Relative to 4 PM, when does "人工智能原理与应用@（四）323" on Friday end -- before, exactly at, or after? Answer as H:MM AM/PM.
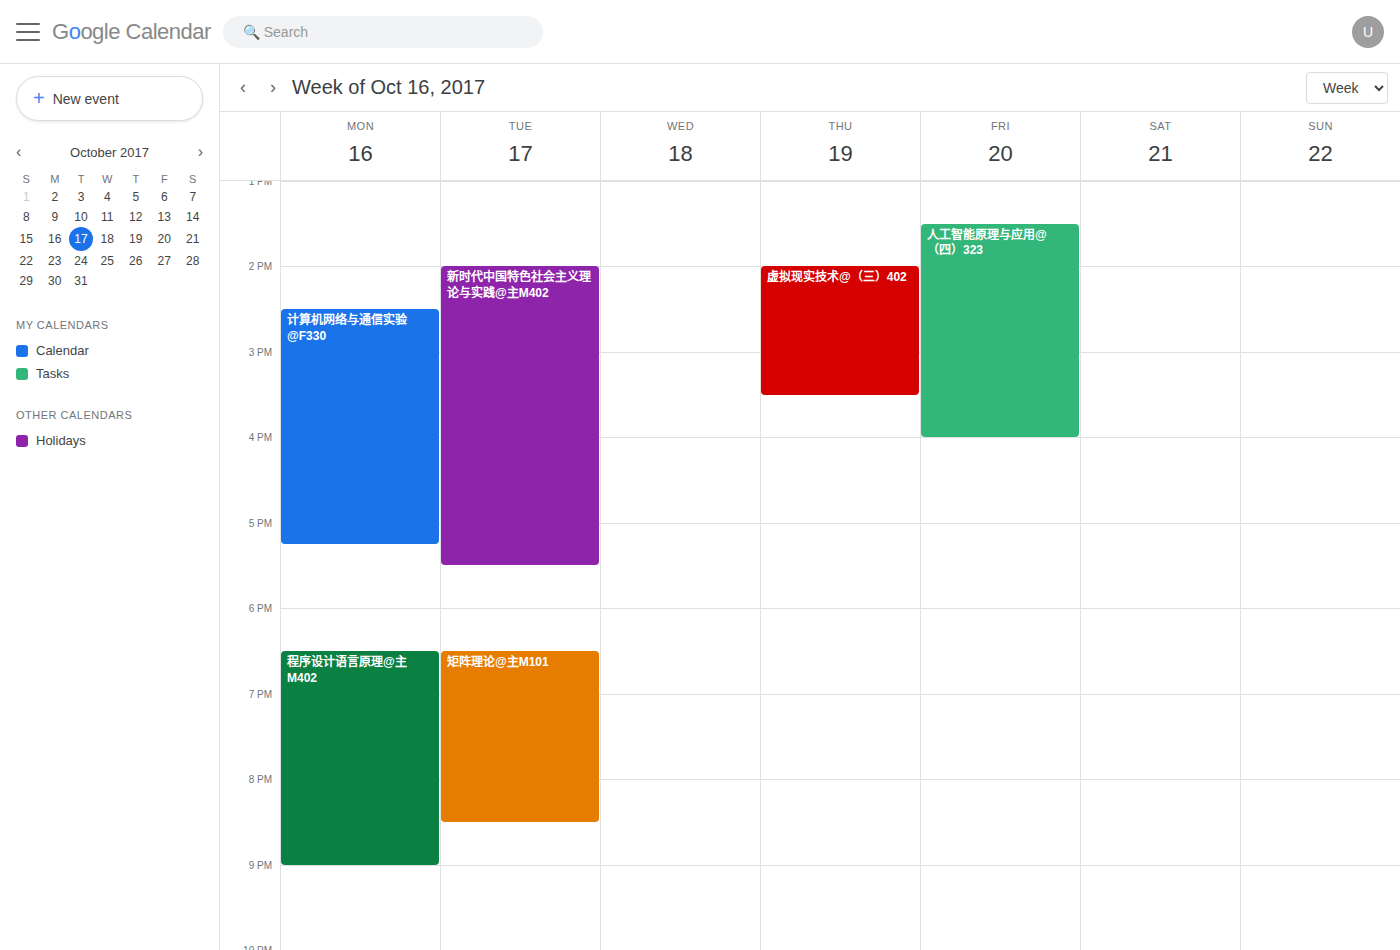
4:00 PM -- exactly at 4 PM, on the 4 PM line.